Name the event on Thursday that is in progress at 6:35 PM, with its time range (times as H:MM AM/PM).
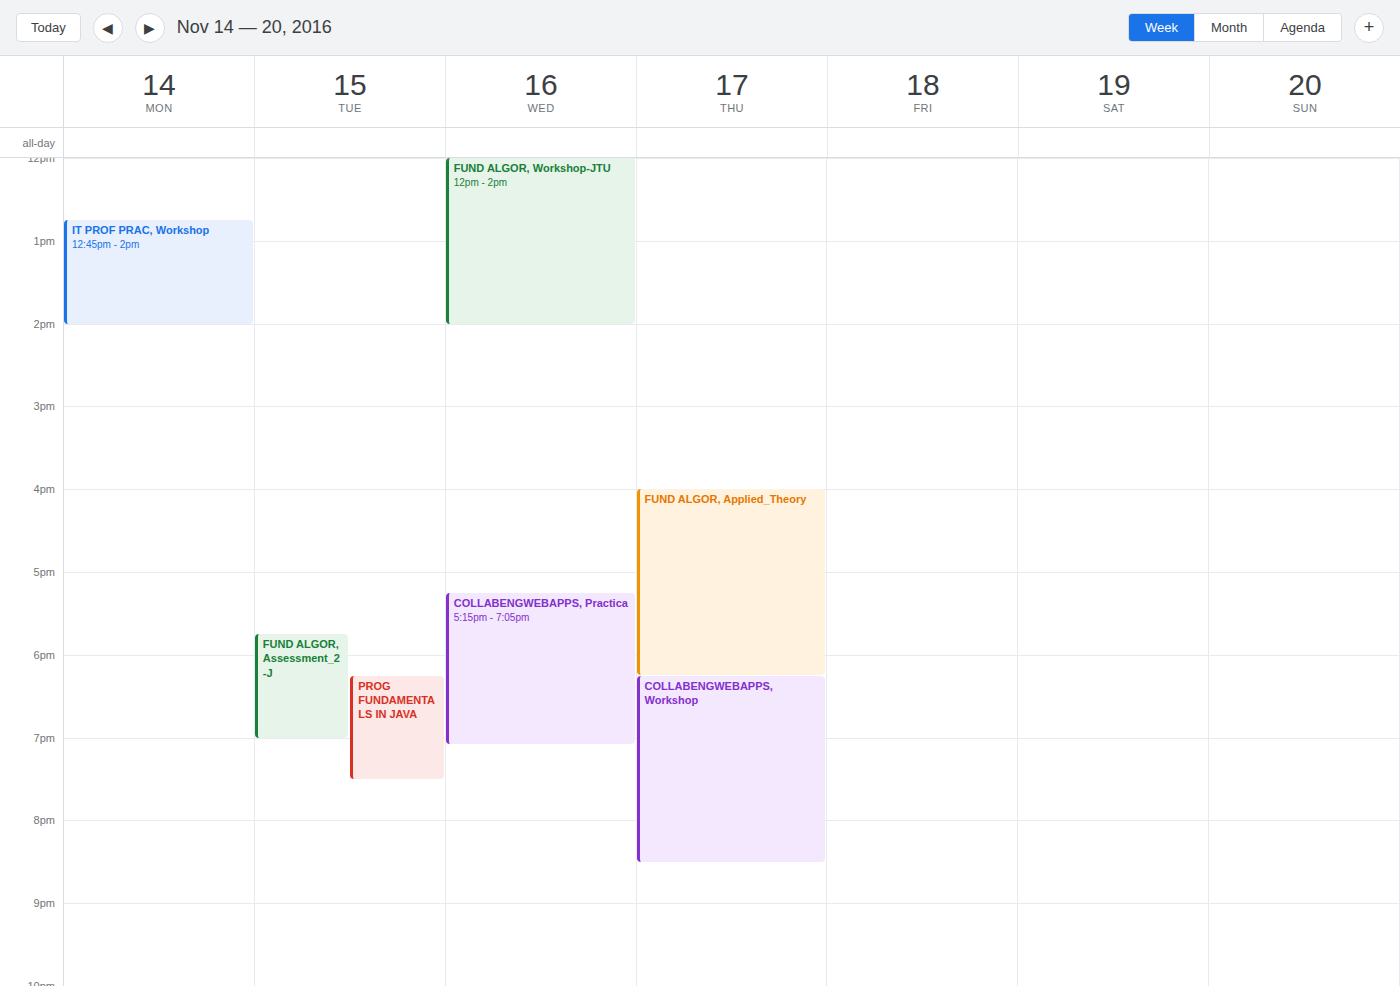
"COLLABENGWEBAPPS, Workshop", 6:15 PM to 8:30 PM